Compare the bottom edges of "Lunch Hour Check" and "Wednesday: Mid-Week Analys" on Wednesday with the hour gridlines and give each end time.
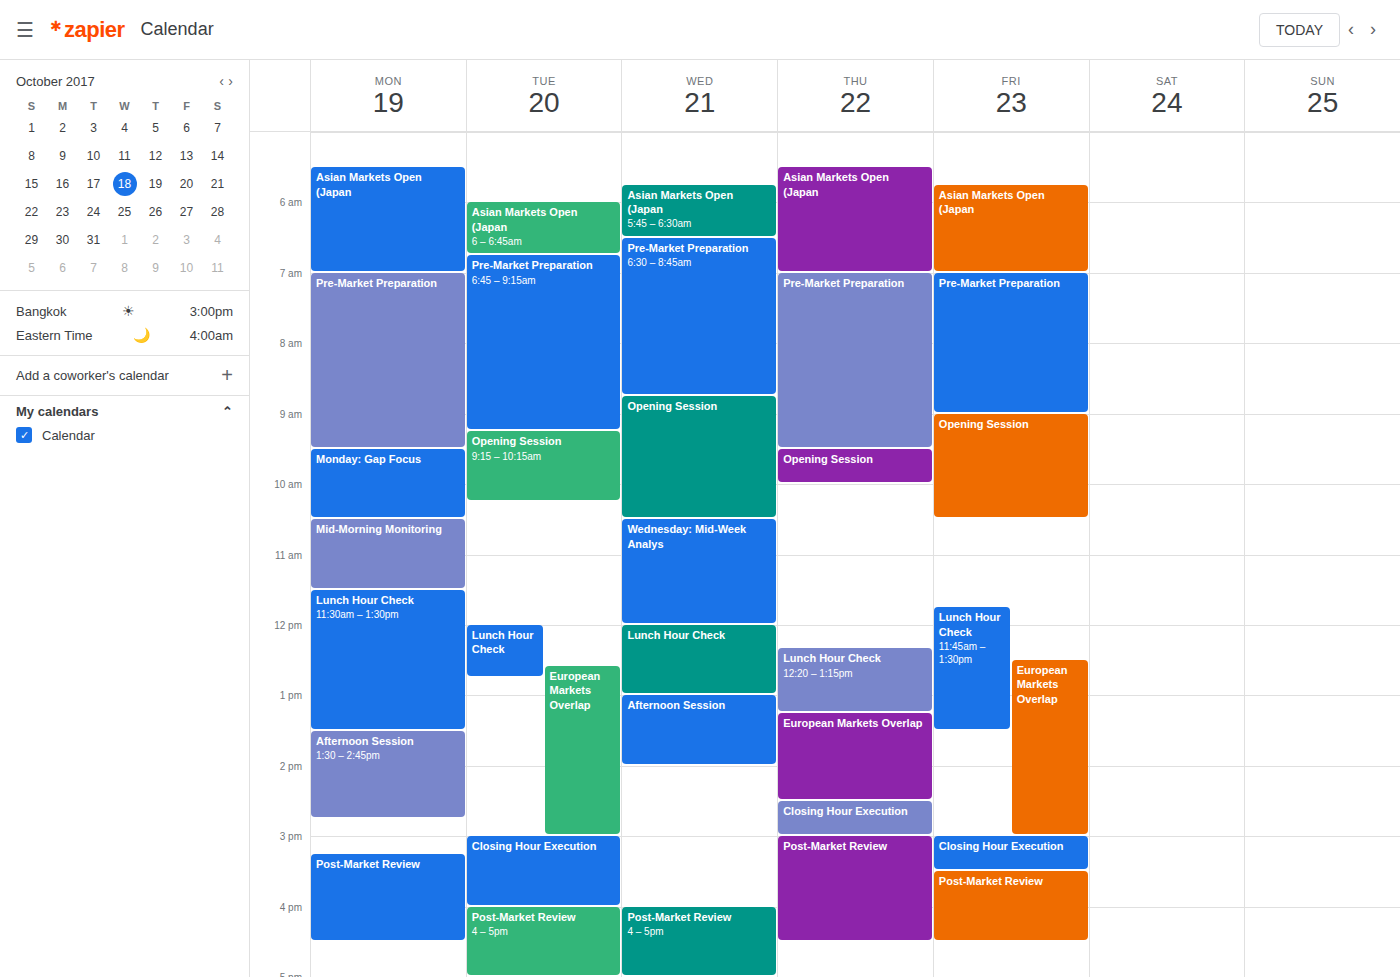
"Lunch Hour Check": 1:00 PM, exactly on the 1 PM line. "Wednesday: Mid-Week Analys": 12:00 PM, exactly on the 12 PM line.